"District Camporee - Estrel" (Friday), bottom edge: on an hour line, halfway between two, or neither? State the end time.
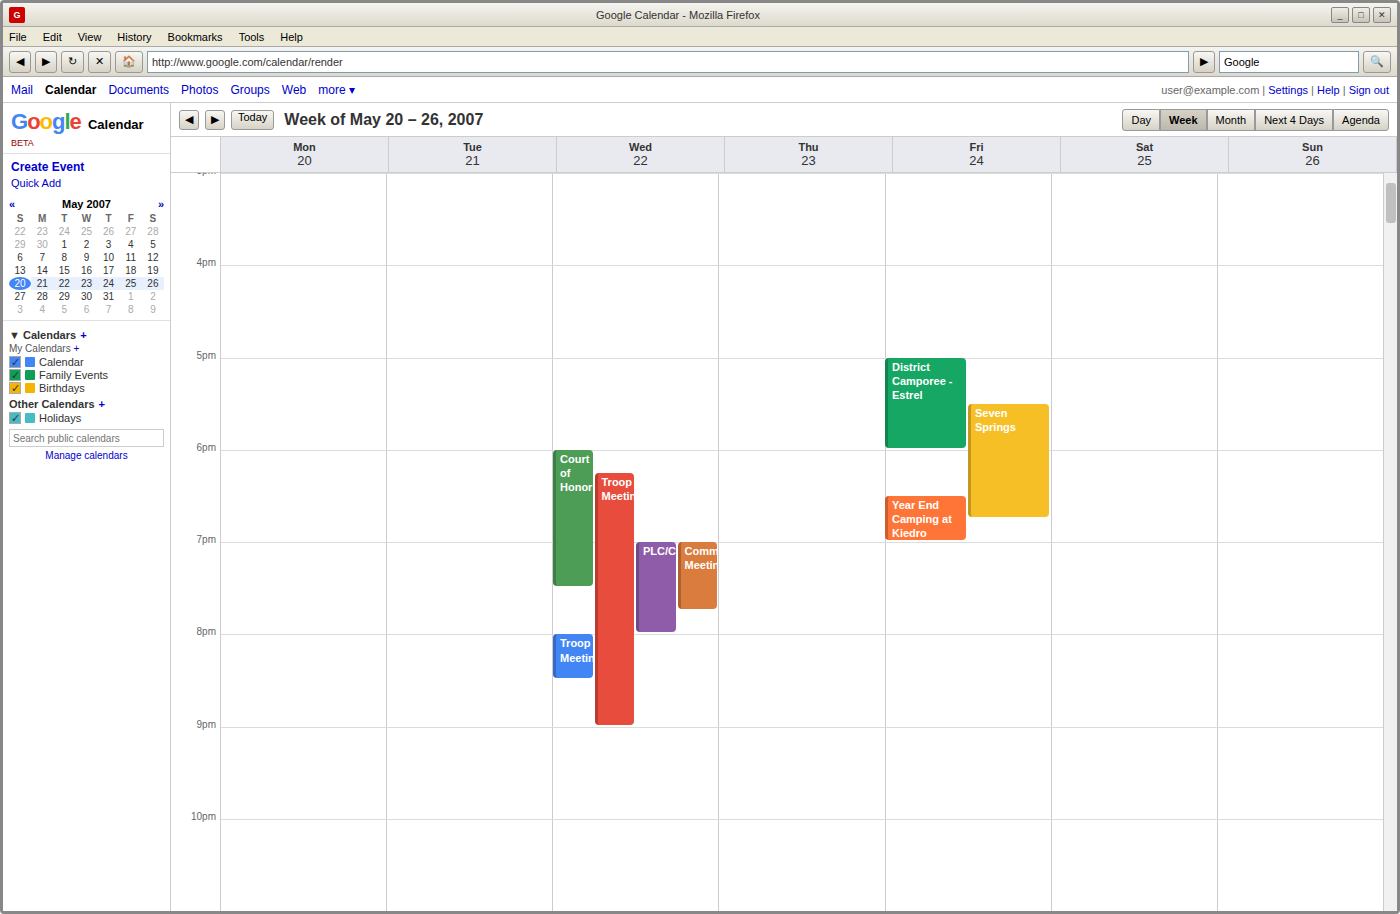
6:00 PM -- exactly on the 6 PM line.